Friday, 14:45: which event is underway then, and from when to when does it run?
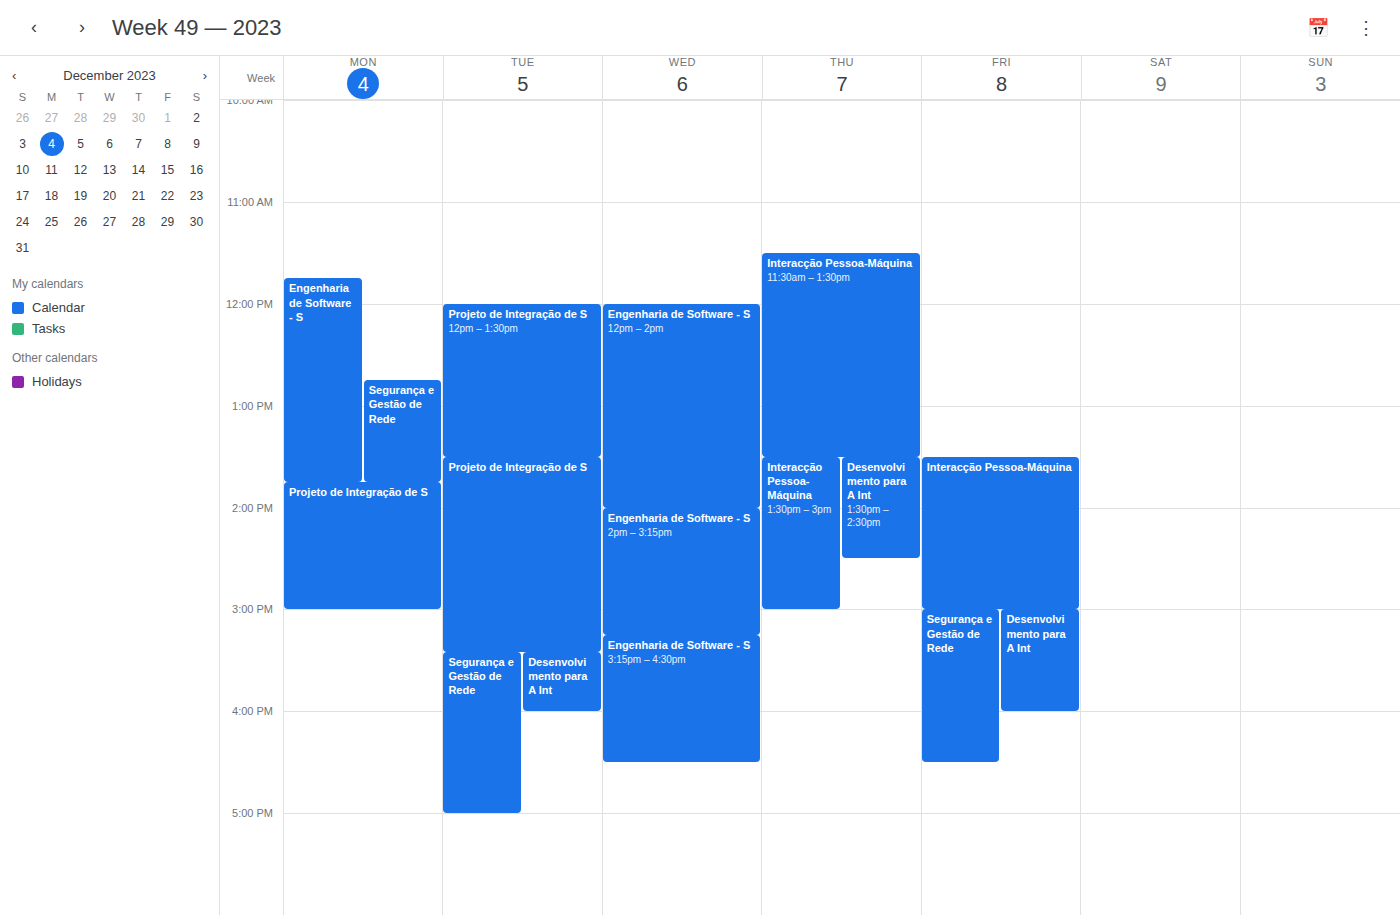
"Interacção Pessoa-Máquina", 13:30 to 15:00